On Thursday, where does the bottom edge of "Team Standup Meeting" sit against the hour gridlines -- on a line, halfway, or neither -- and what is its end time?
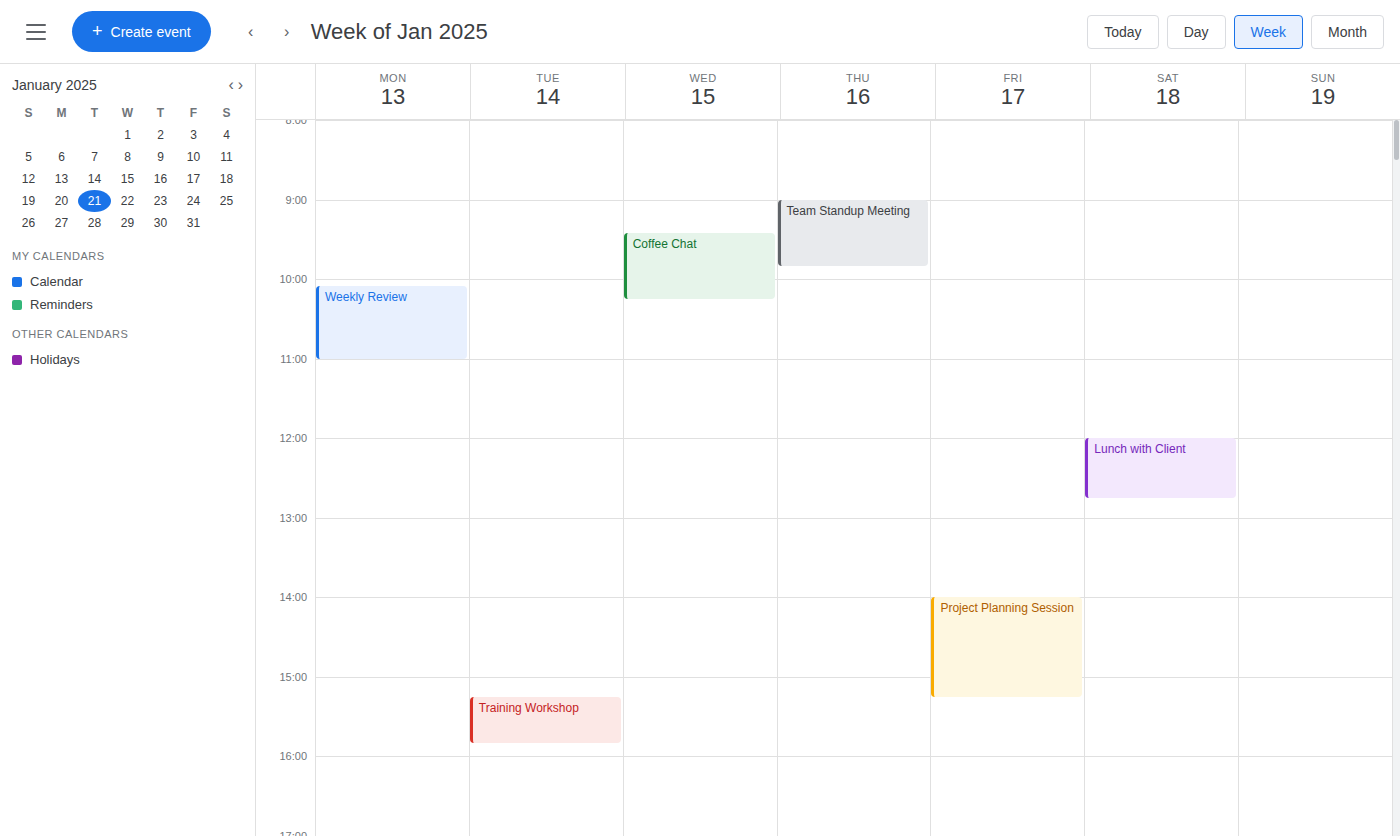
09:50 -- neither: 50 minutes below the 09:00 line and 10 minutes above the 10:00 line.